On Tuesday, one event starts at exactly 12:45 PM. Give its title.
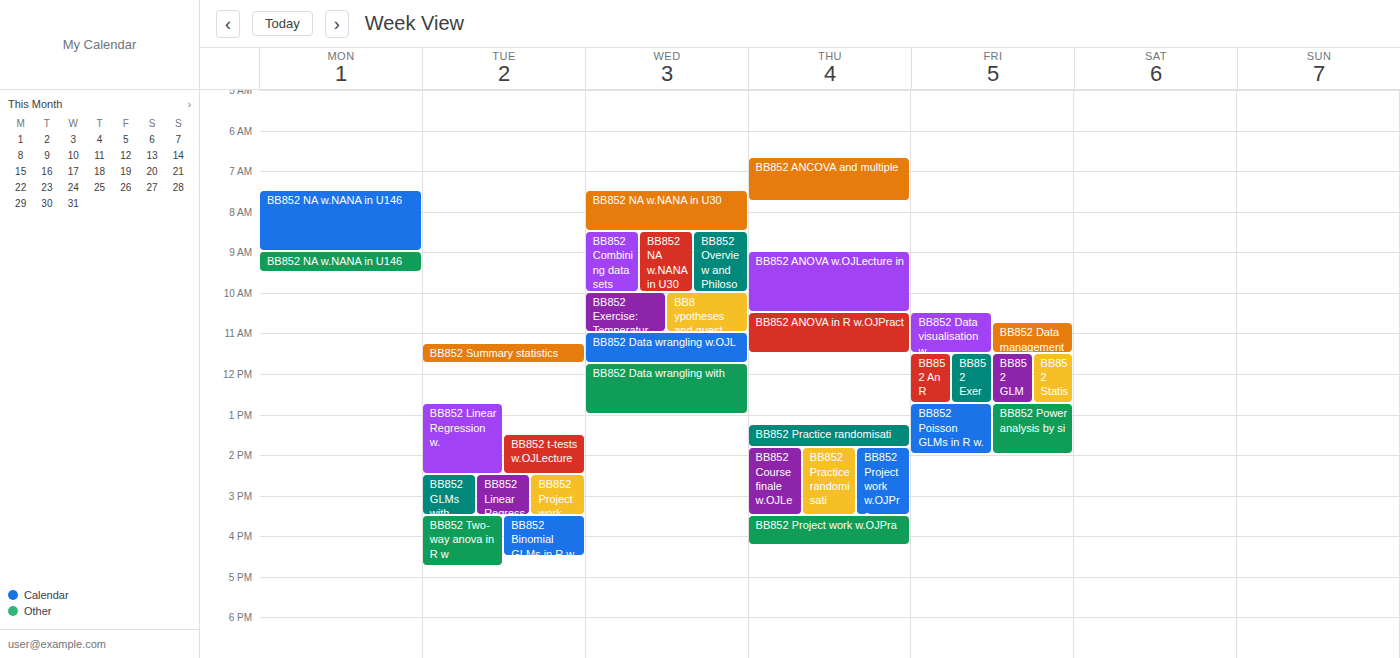
"BB852 Linear Regression w."